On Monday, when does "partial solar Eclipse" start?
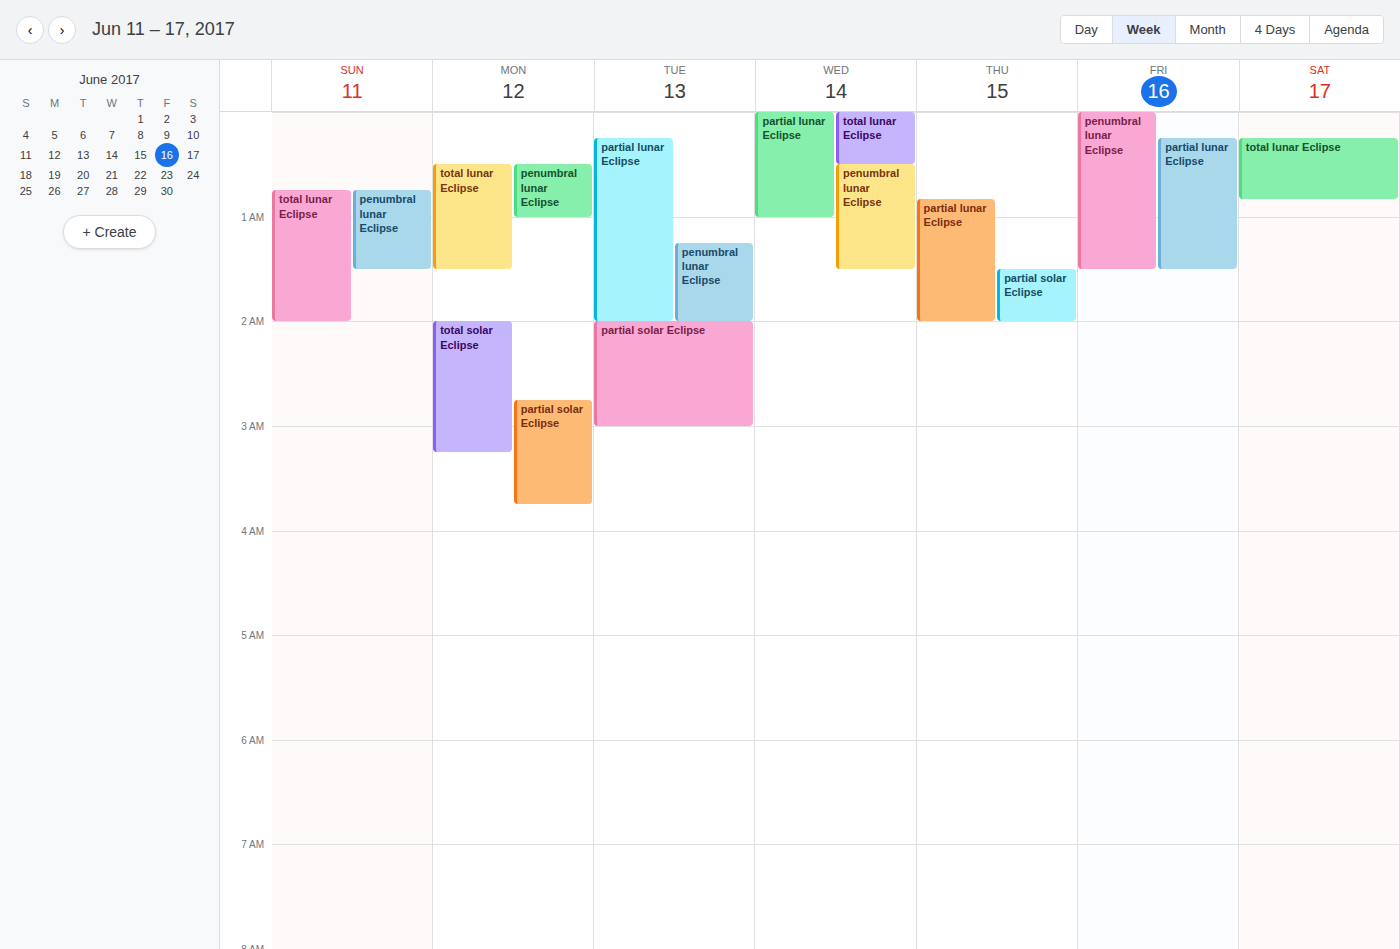
2:45 AM